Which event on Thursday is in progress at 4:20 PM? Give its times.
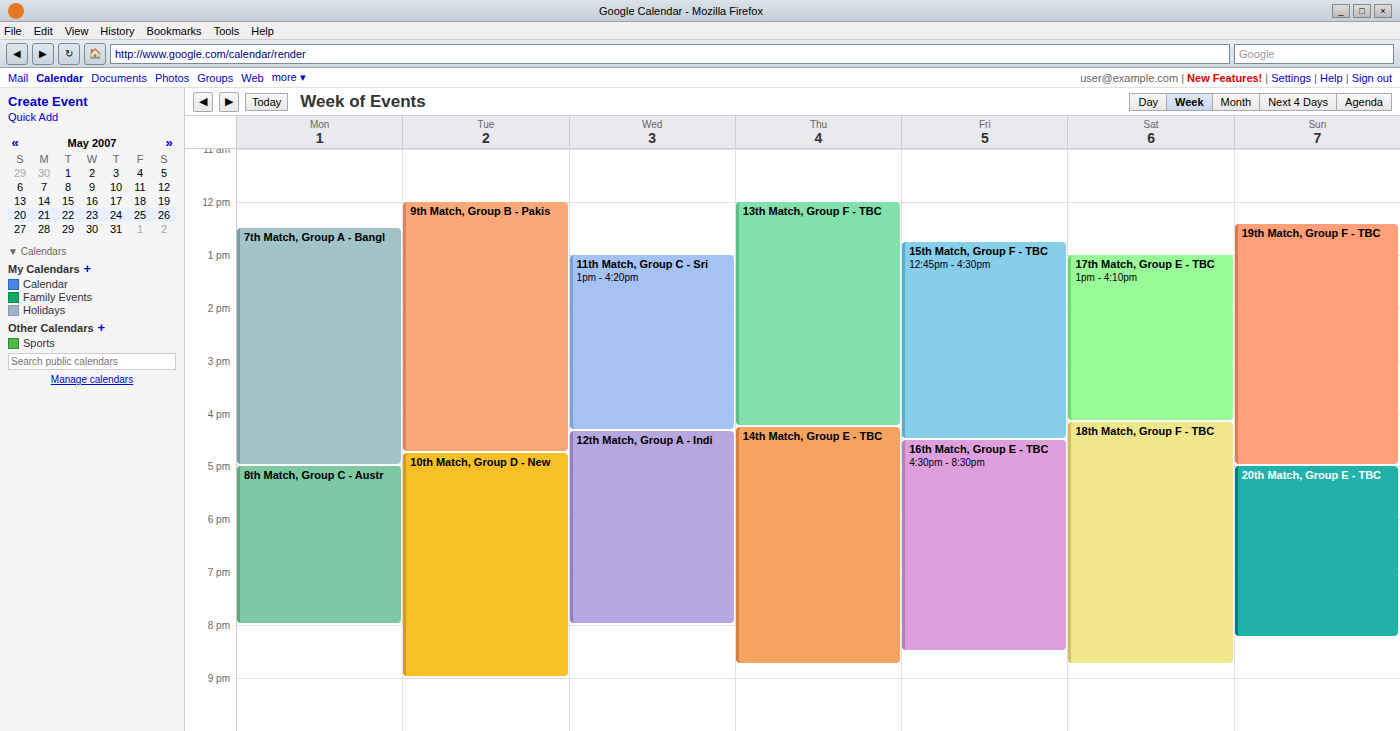
"14th Match, Group E - TBC", 4:15 PM to 8:45 PM